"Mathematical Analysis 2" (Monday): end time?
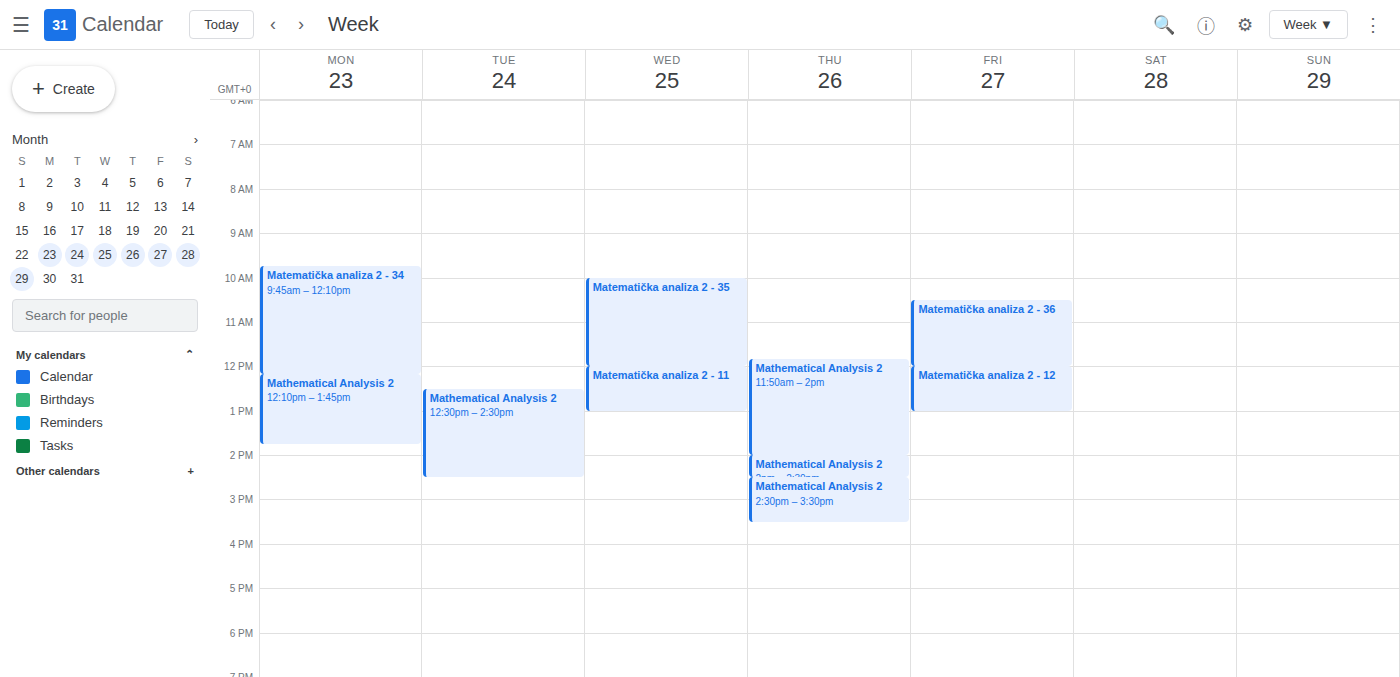
1:45 PM